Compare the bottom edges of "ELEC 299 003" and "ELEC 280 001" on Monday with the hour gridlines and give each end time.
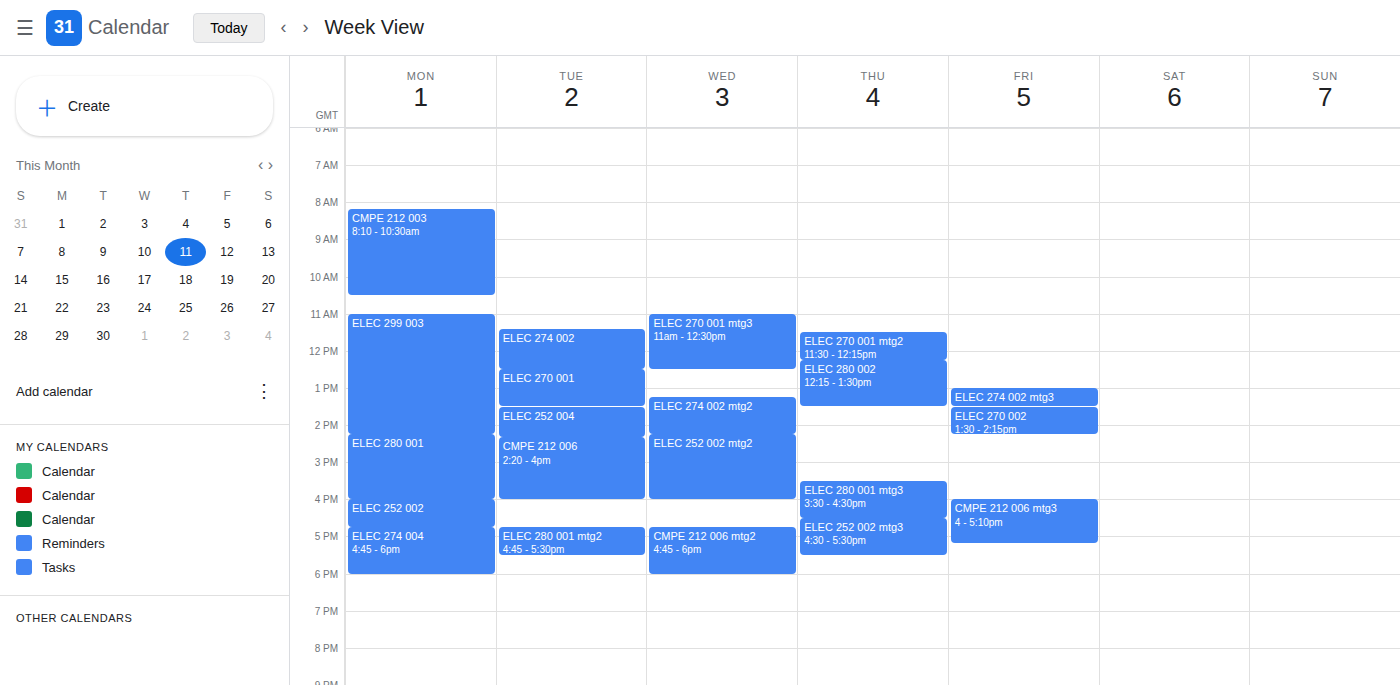
"ELEC 299 003": 2:15 PM, neither: a quarter of the way from the 2 PM line to the 3 PM line. "ELEC 280 001": 4:00 PM, exactly on the 4 PM line.